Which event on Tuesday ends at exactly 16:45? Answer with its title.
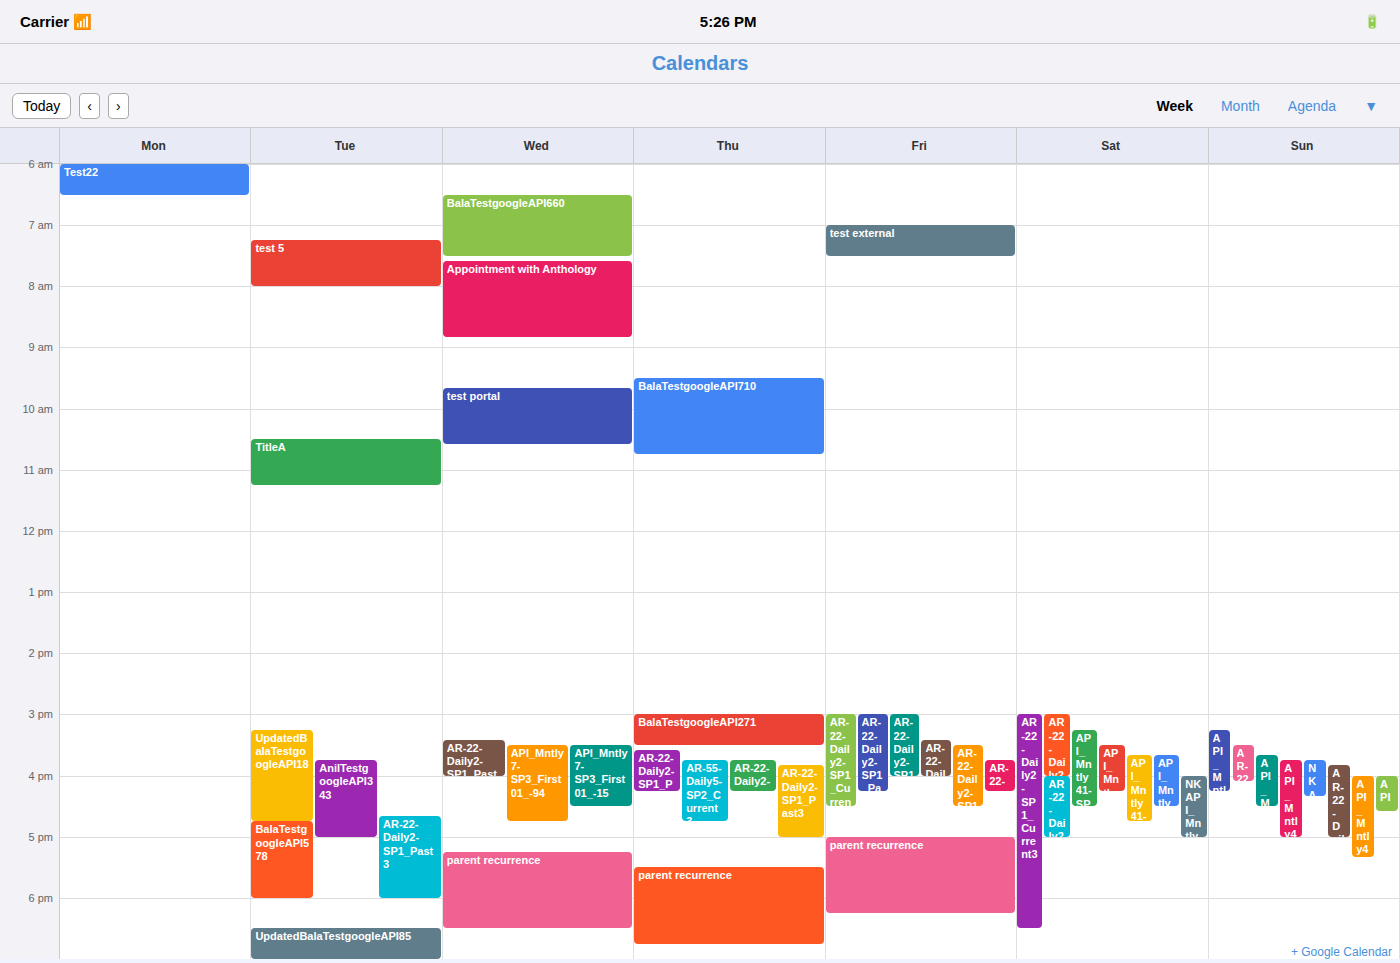
"UpdatedBalaTestgoogleAPI18"